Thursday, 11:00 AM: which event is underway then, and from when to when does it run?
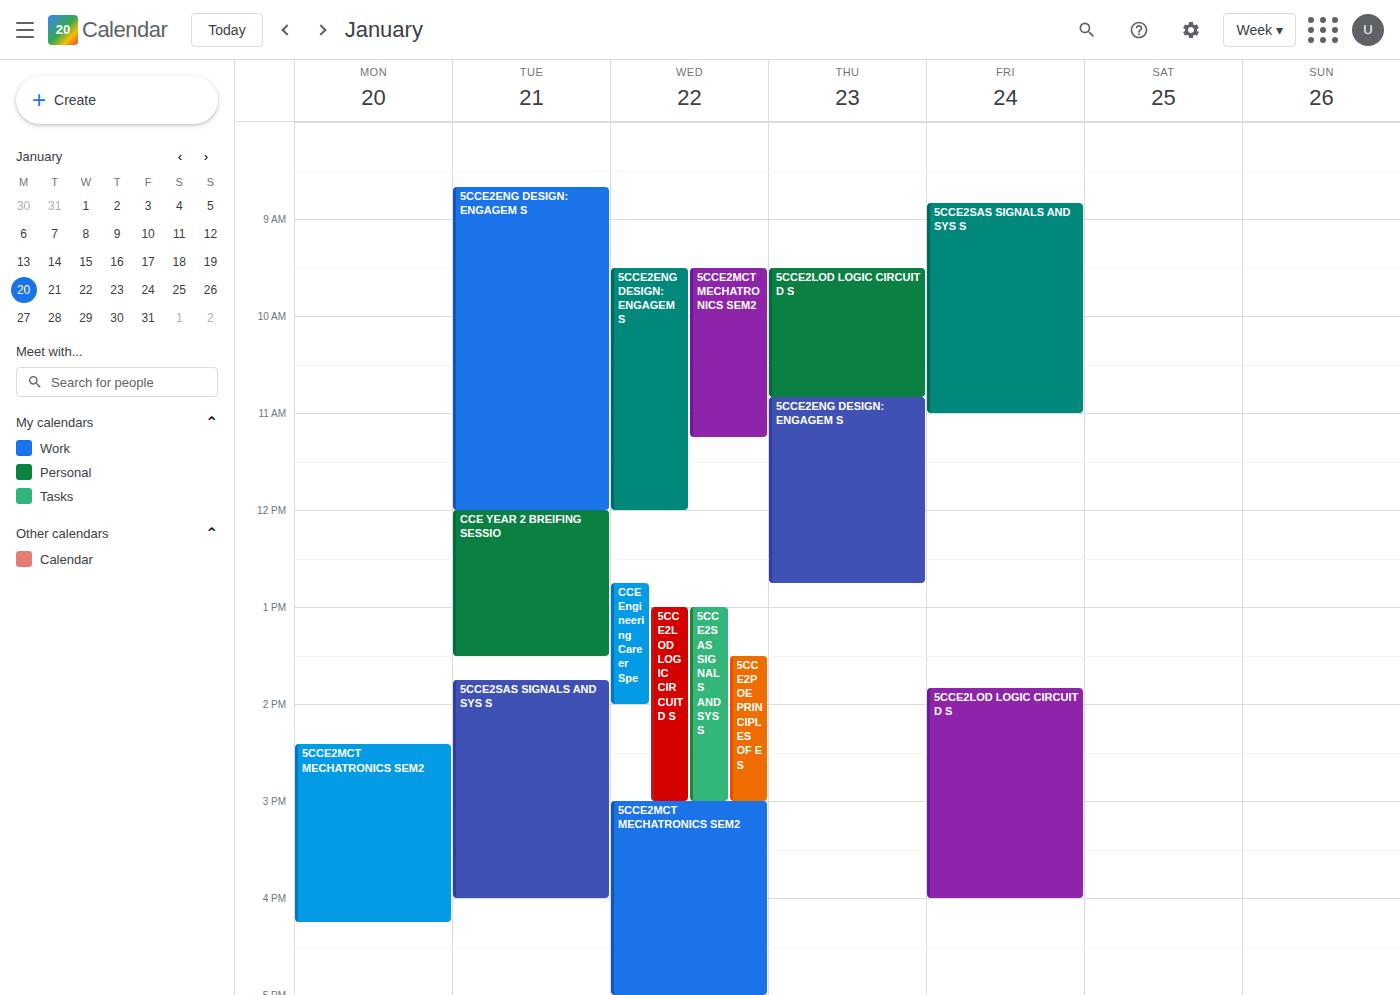
"5CCE2ENG DESIGN: ENGAGEM S", 10:50 AM to 12:45 PM